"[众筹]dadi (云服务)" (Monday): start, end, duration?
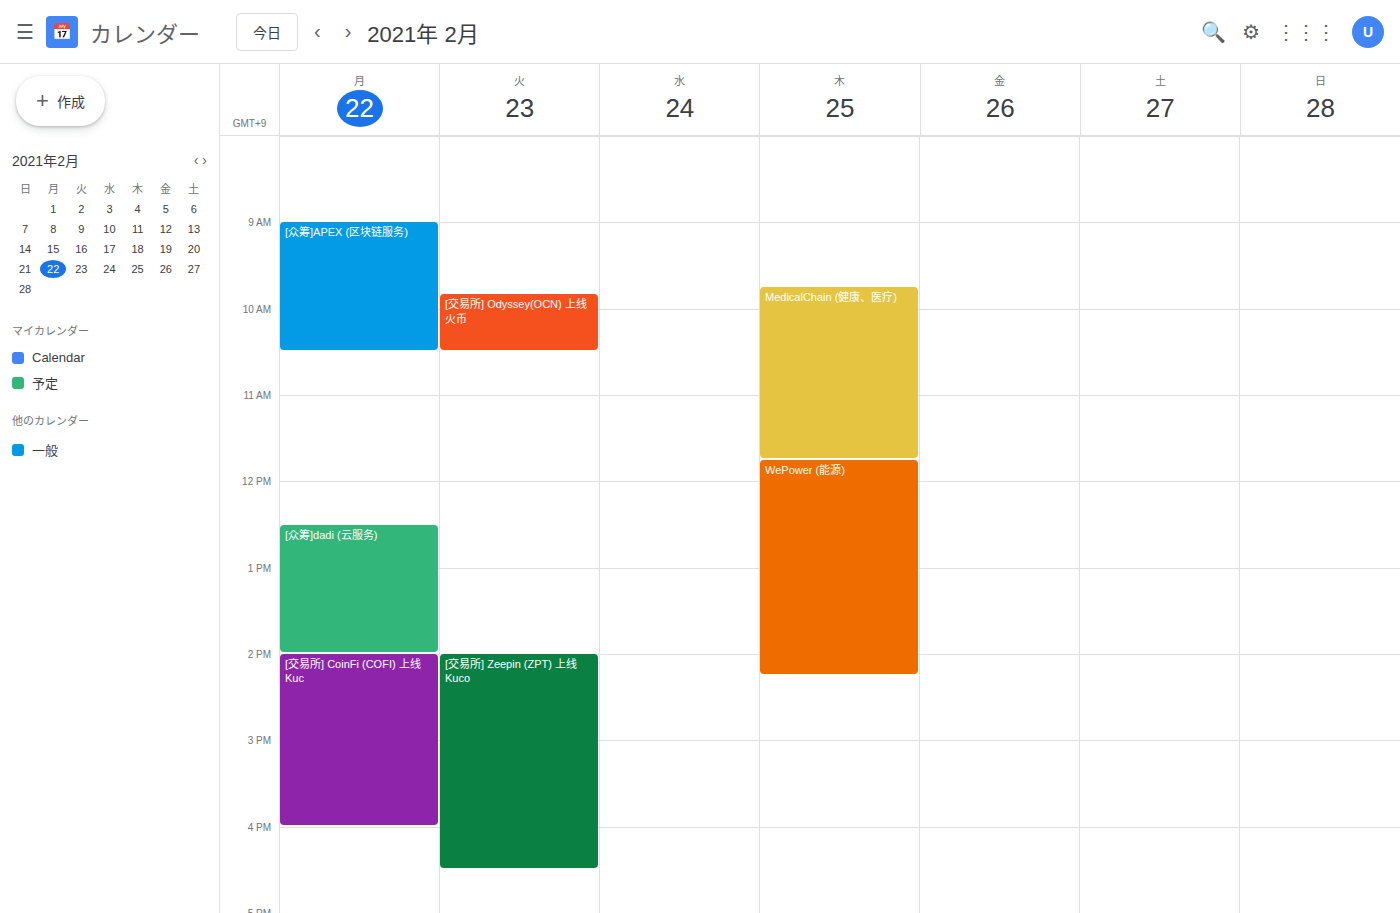
12:30 PM to 2:00 PM, 1 hour 30 minutes